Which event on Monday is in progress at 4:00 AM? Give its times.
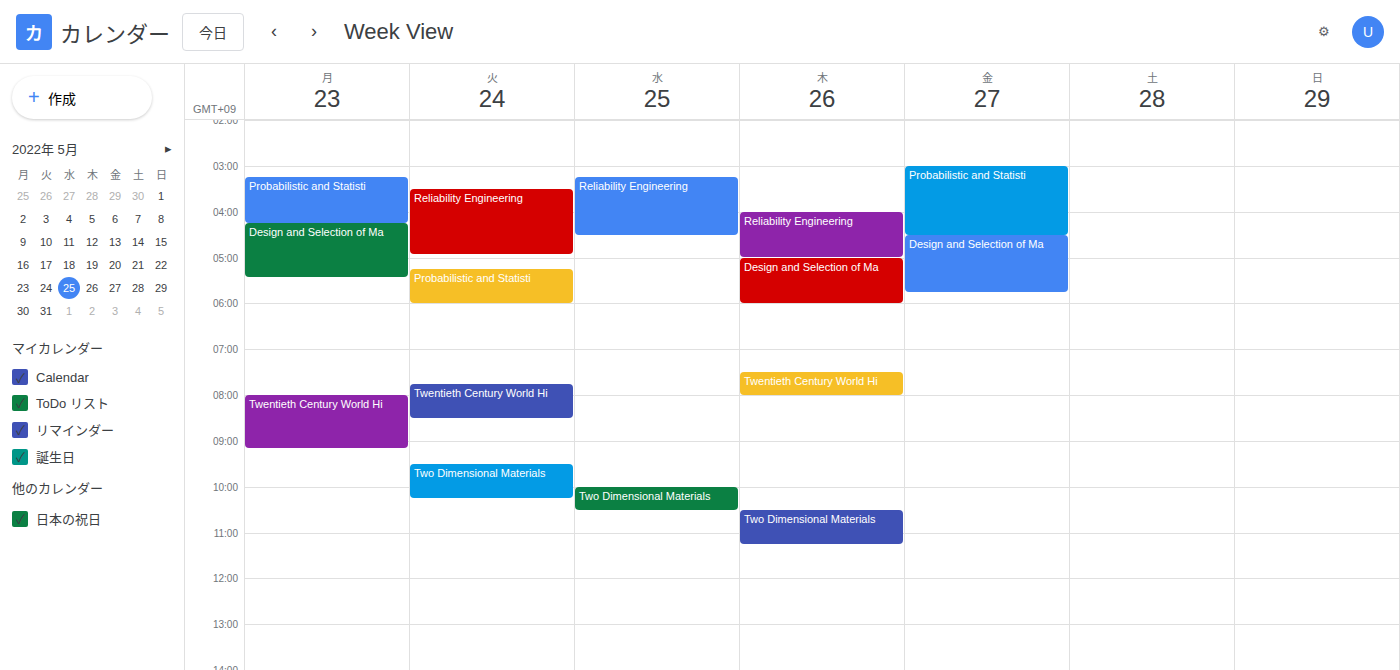
"Probabilistic and Statisti", 3:15 AM to 4:15 AM